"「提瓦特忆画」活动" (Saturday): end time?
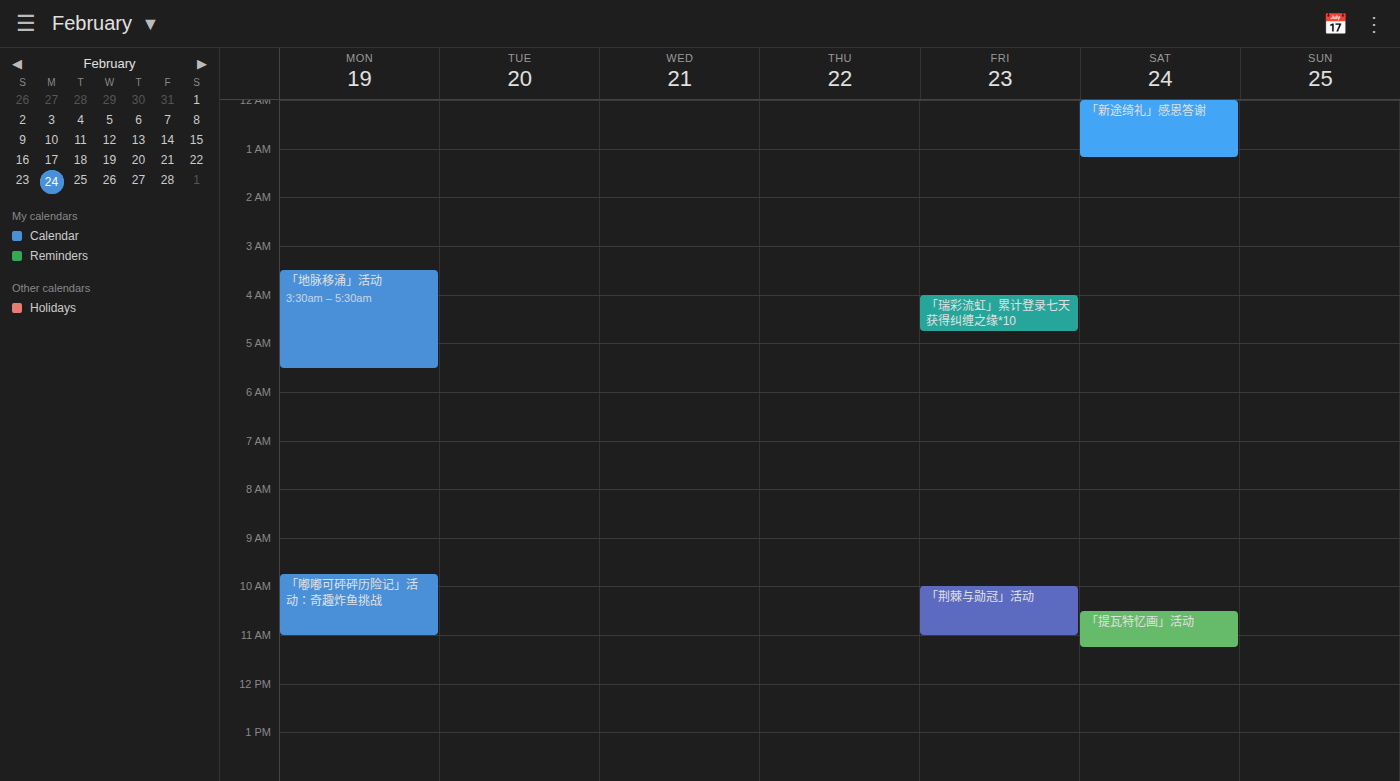
11:15 AM